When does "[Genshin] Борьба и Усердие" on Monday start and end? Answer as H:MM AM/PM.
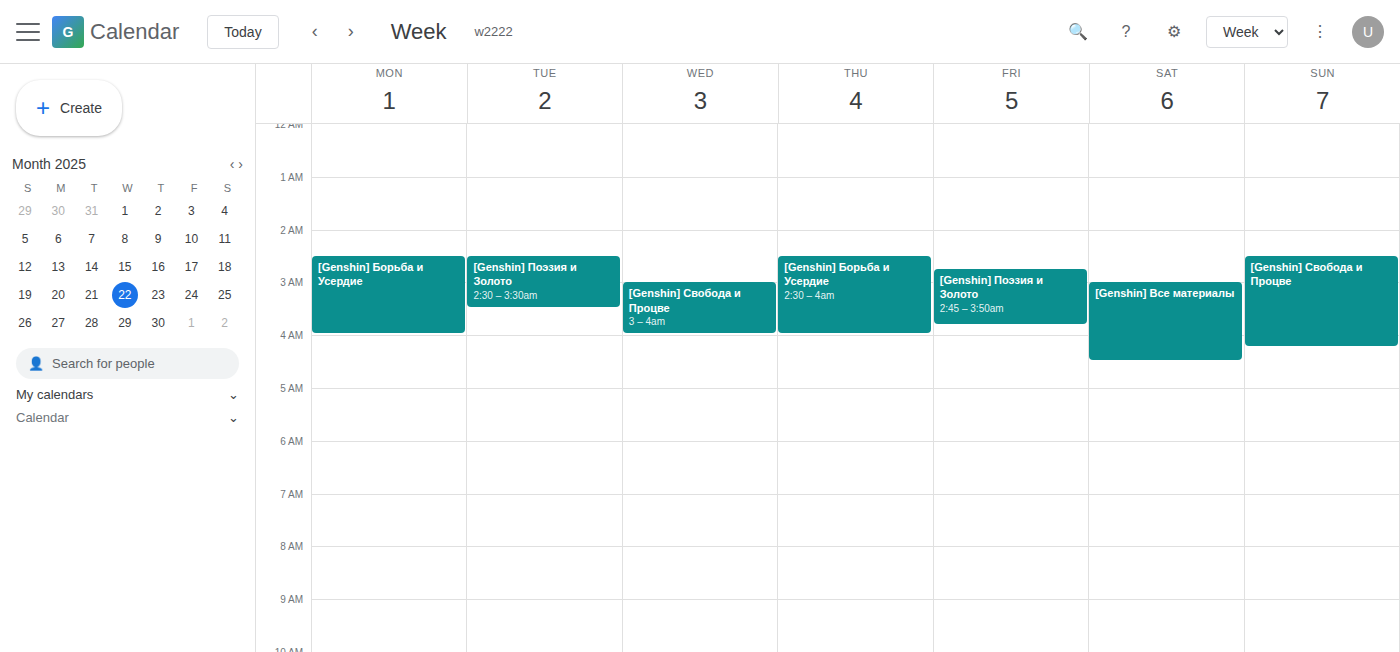
2:30 AM to 4:00 AM